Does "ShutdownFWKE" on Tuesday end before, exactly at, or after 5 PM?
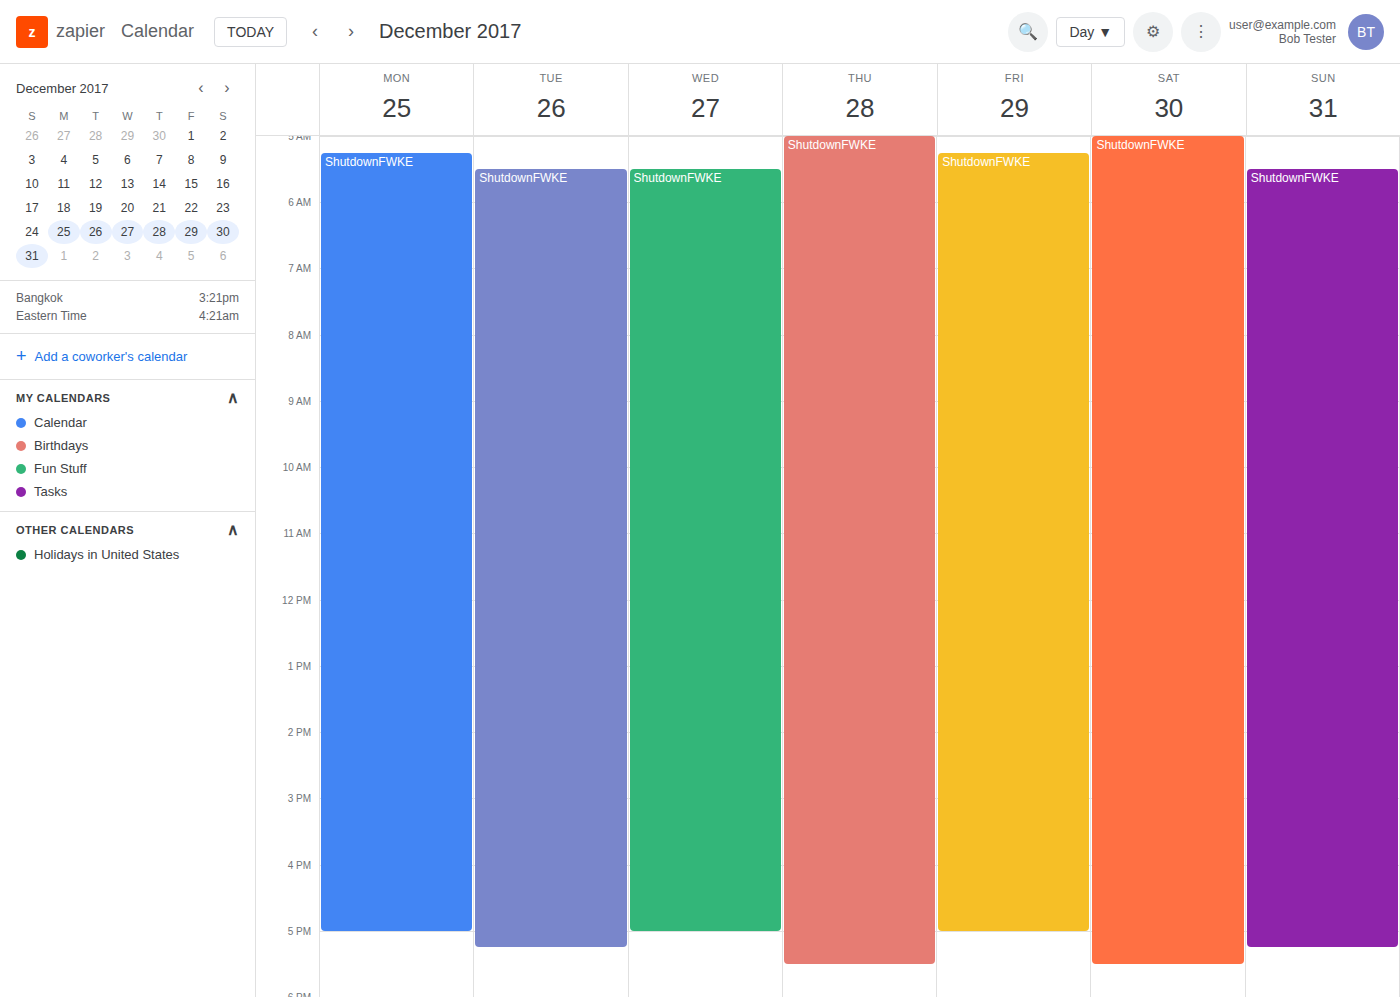
5:15 PM -- after 5 PM, 15 minutes below the 5 PM line.